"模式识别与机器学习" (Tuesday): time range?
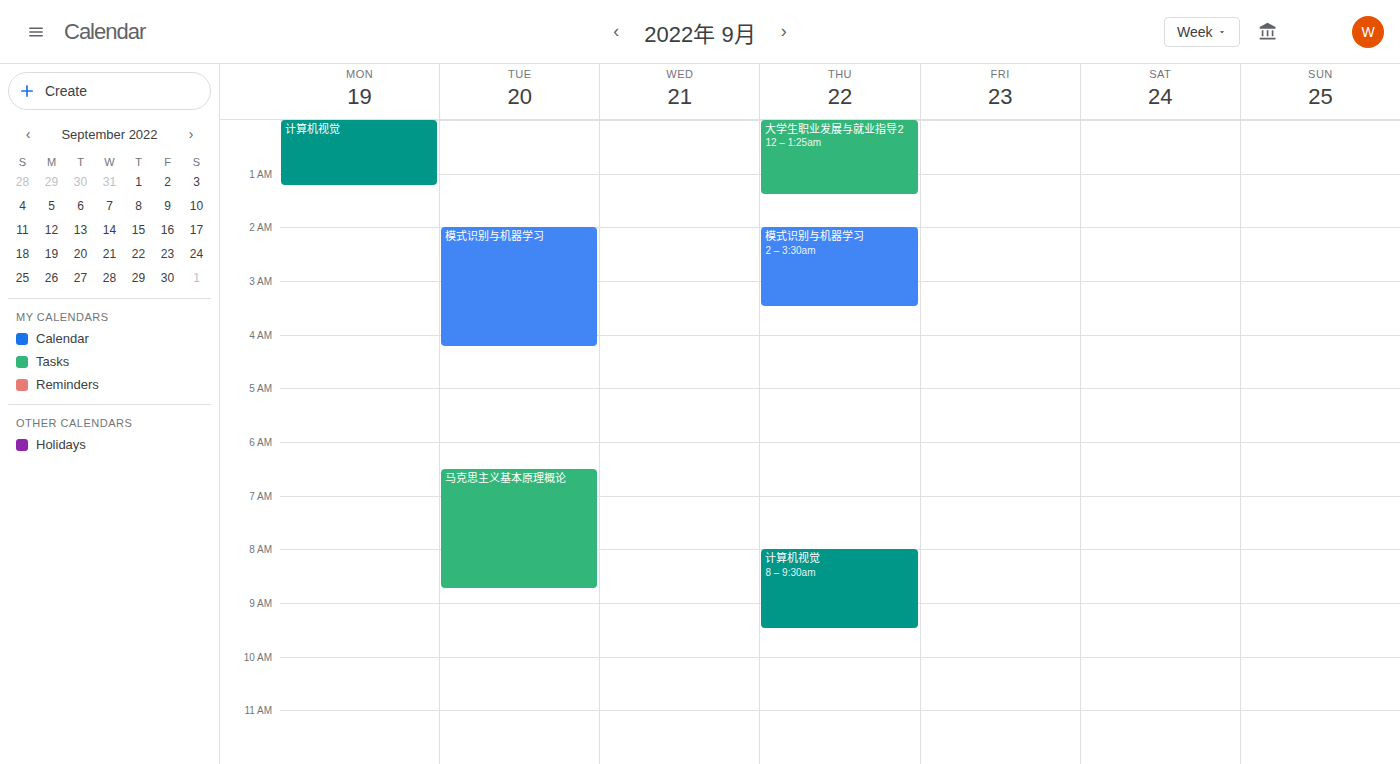
2:00 AM to 4:15 AM